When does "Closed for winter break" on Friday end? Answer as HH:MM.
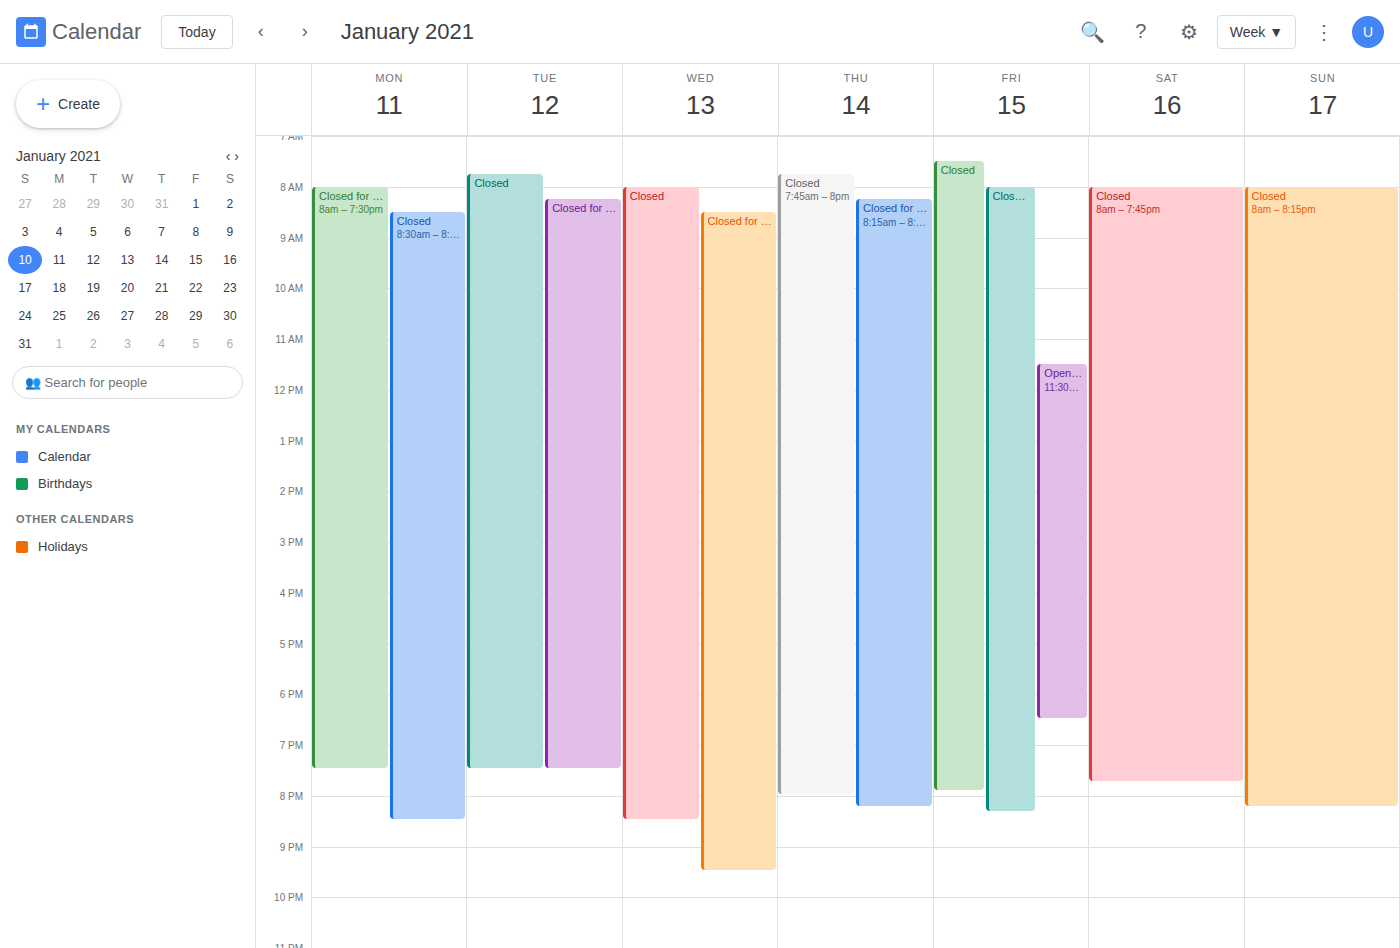
20:20